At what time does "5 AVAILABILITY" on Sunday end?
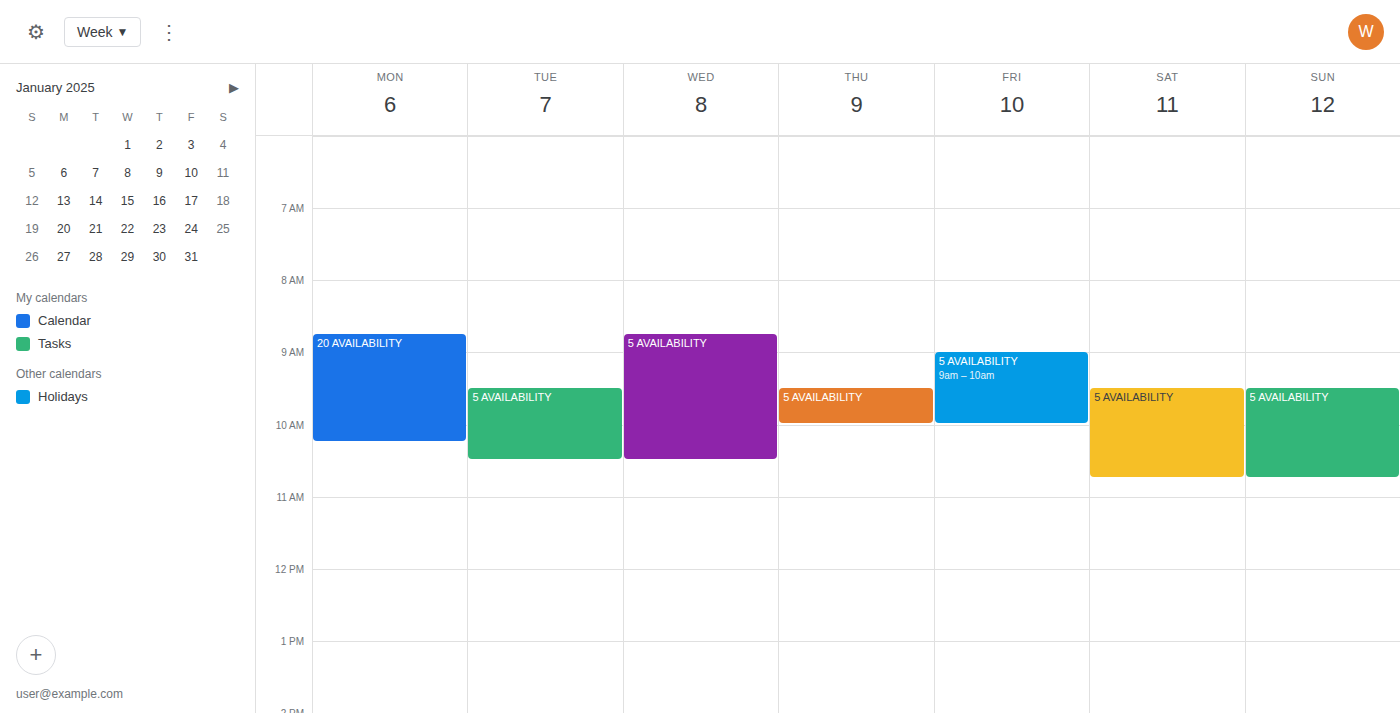
10:45